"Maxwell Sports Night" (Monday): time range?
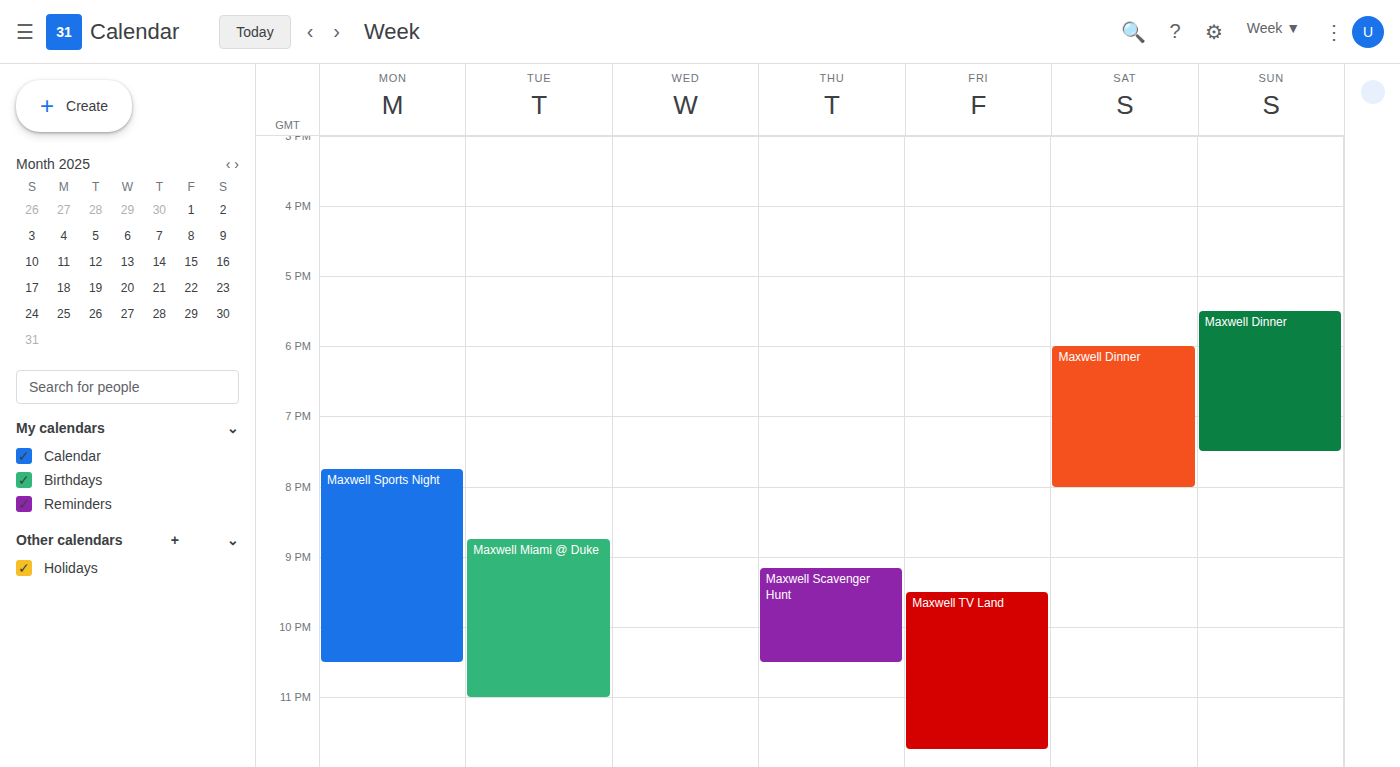
7:45 PM to 10:30 PM